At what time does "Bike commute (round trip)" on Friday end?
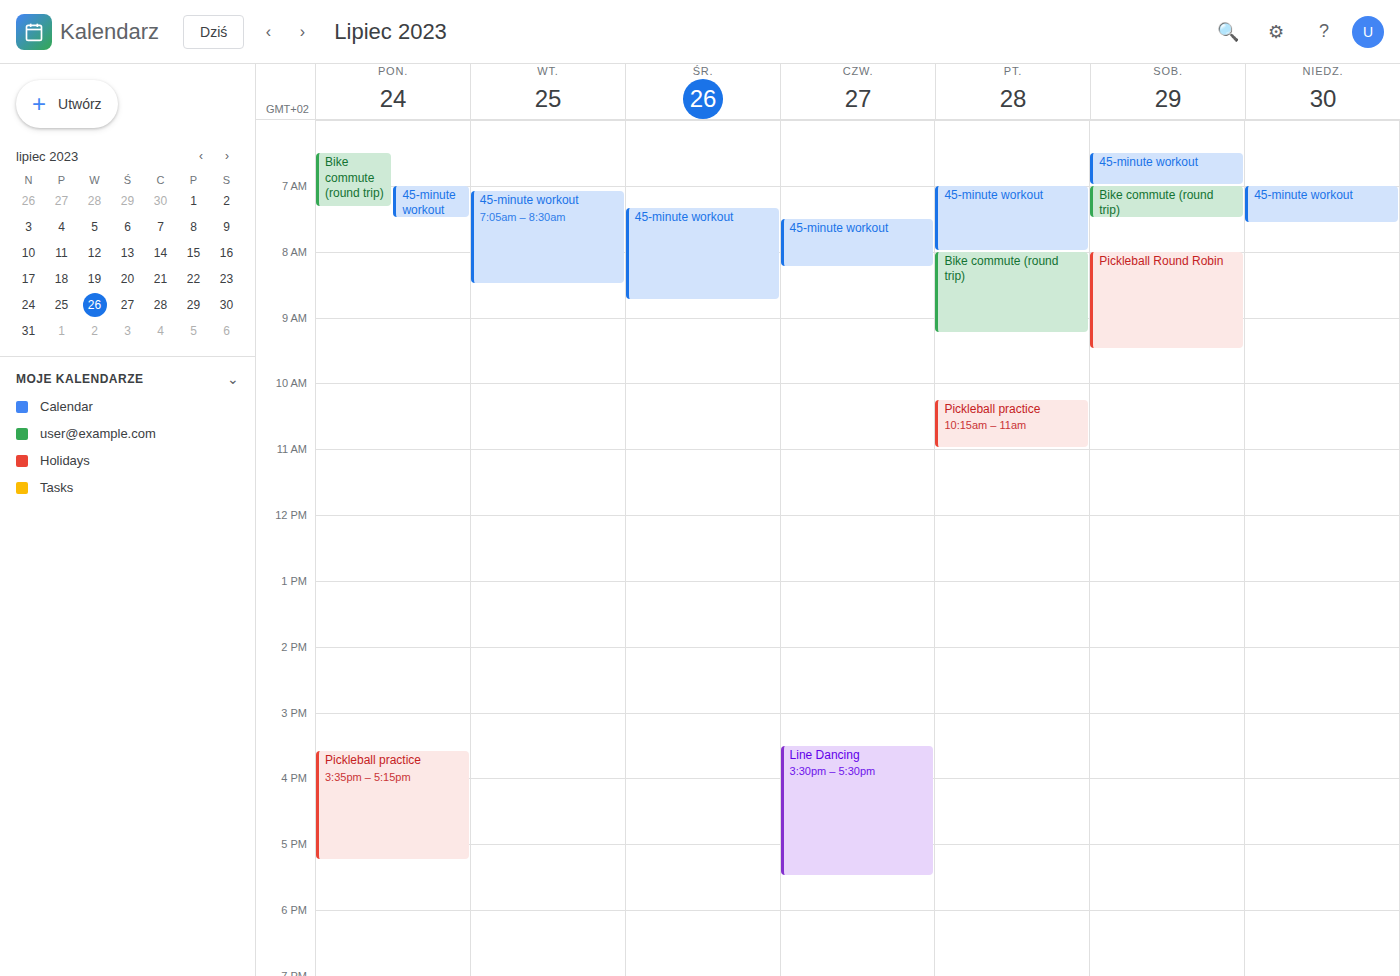
9:15 AM